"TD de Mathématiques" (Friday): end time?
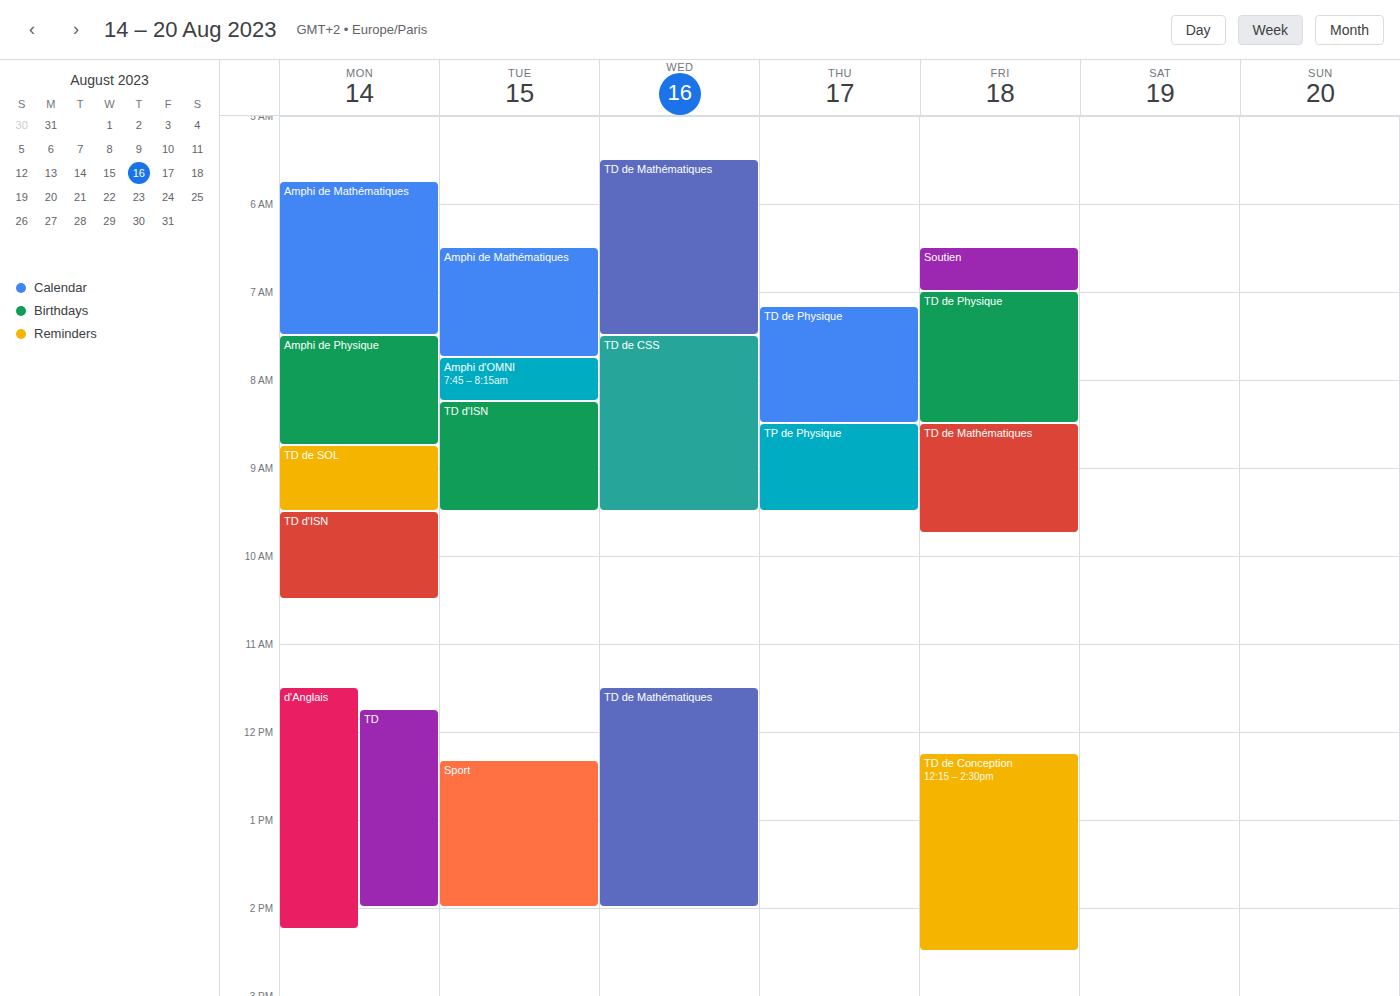
9:45 AM